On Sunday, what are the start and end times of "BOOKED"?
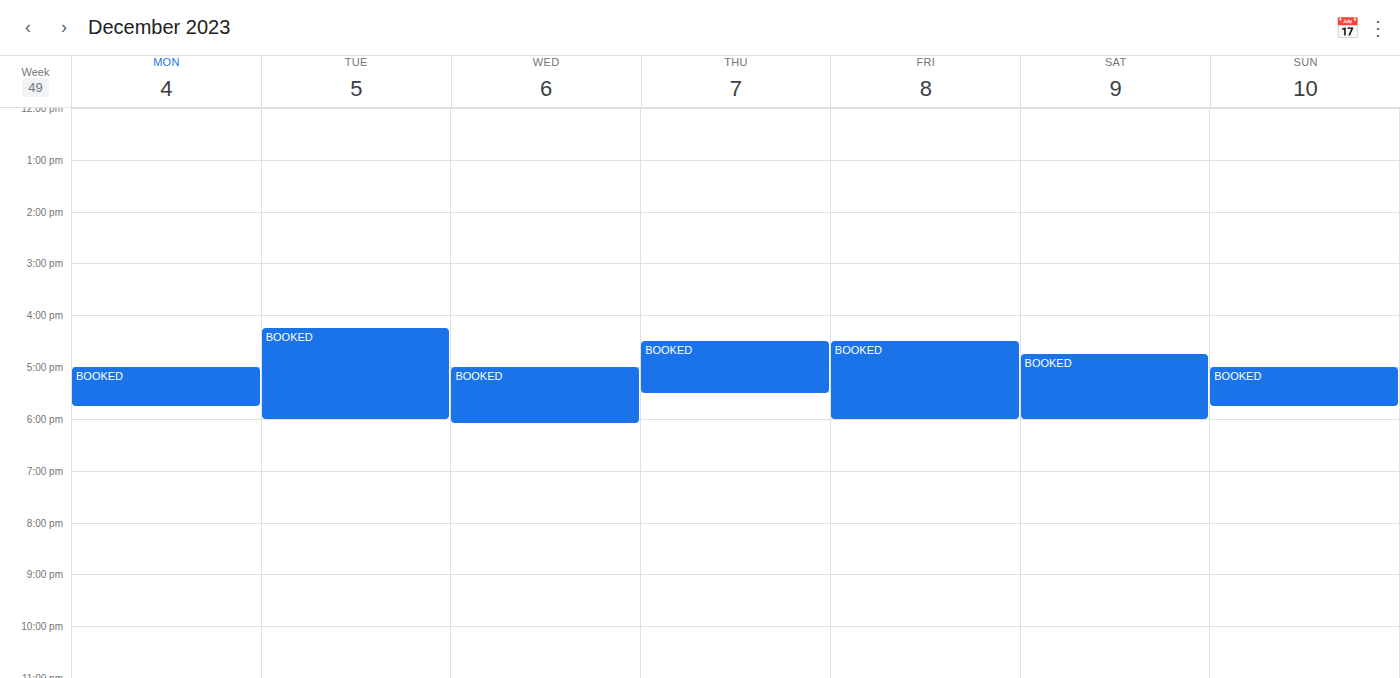
5:00 PM to 5:45 PM